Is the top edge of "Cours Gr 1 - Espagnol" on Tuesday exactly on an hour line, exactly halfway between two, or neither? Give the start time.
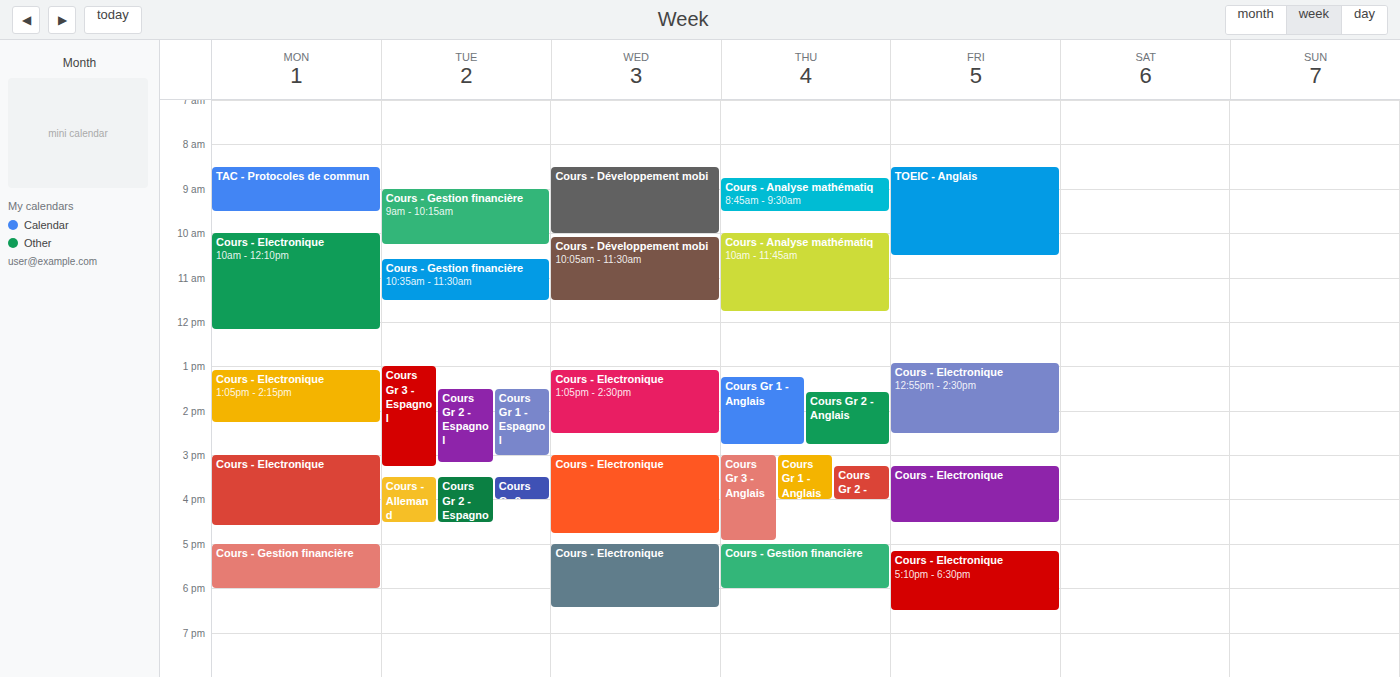
1:30 PM -- halfway between the 1 PM and 2 PM lines.